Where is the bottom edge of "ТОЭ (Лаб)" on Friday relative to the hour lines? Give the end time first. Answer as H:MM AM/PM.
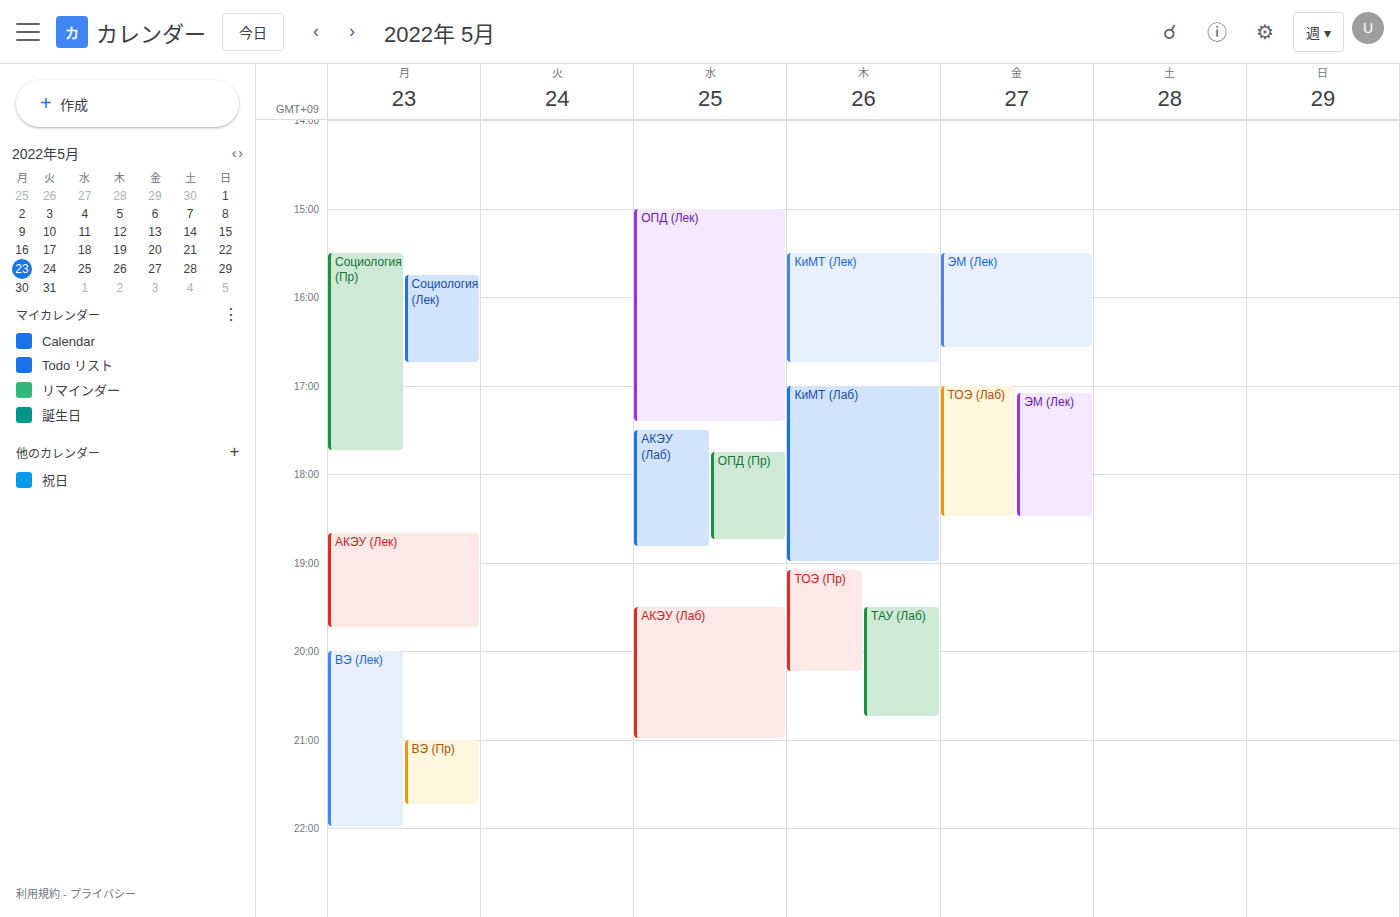
6:30 PM -- halfway between the 6 PM and 7 PM lines.